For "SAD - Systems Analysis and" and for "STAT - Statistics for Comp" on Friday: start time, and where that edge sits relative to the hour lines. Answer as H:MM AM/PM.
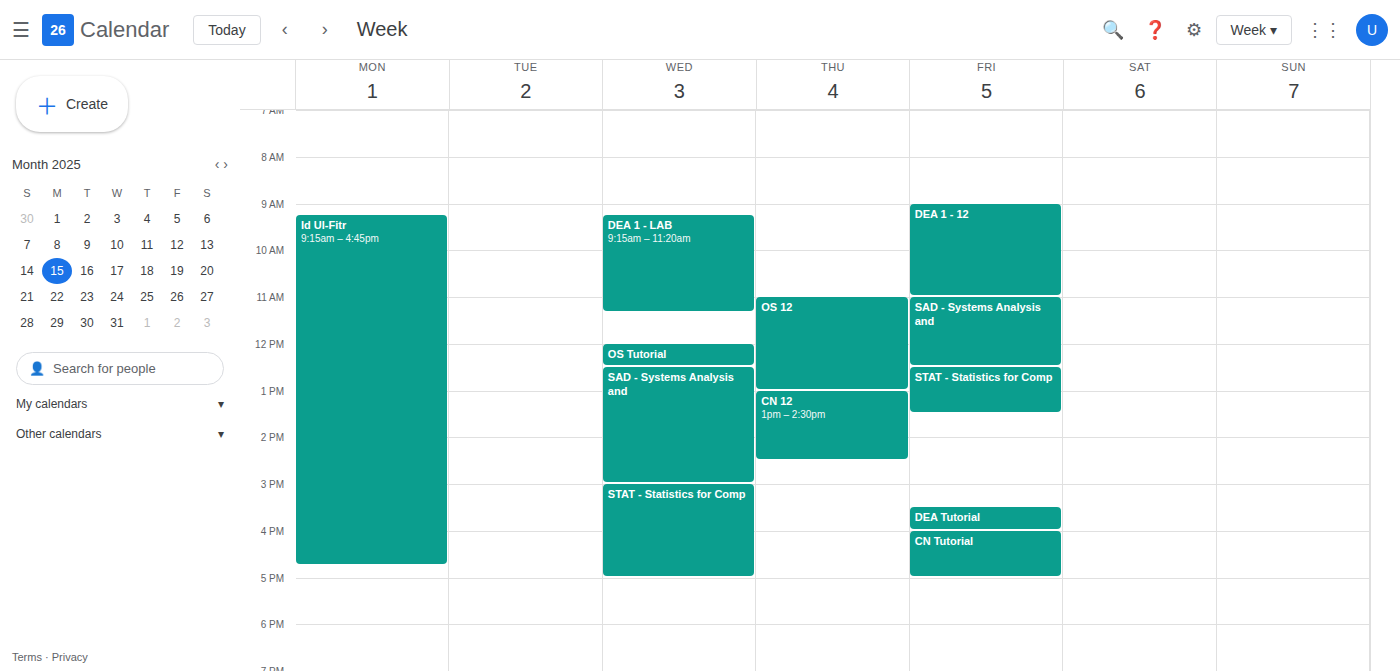
"SAD - Systems Analysis and": 11:00 AM, exactly on the 11 AM line. "STAT - Statistics for Comp": 12:30 PM, halfway between the 12 PM and 1 PM lines.